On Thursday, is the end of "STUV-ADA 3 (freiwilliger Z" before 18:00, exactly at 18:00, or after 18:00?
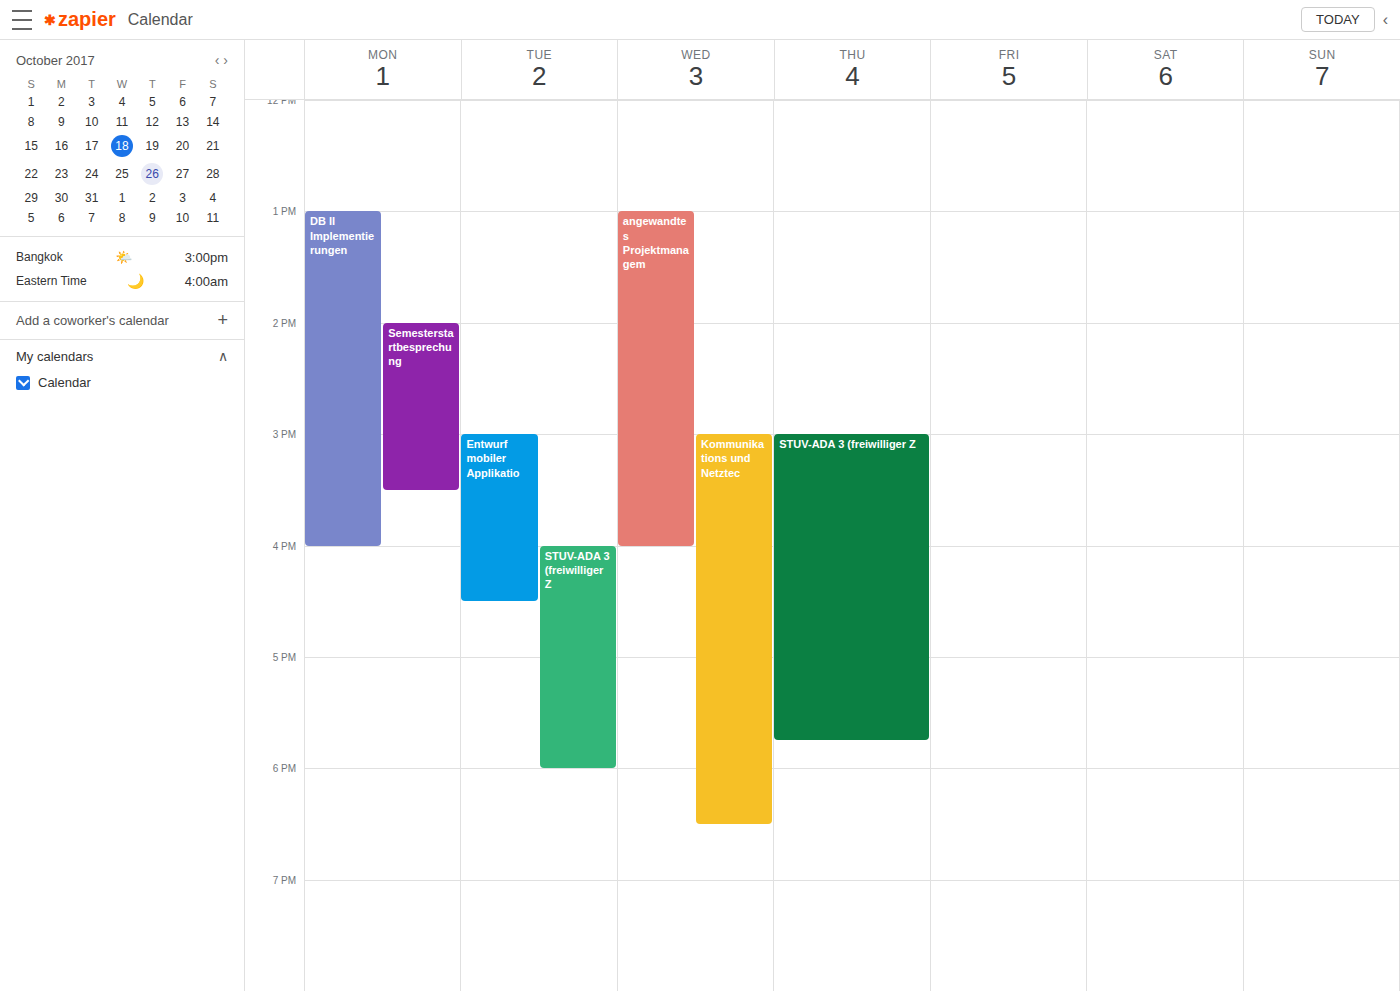
17:45 -- before 18:00, 15 minutes above the 18:00 line.